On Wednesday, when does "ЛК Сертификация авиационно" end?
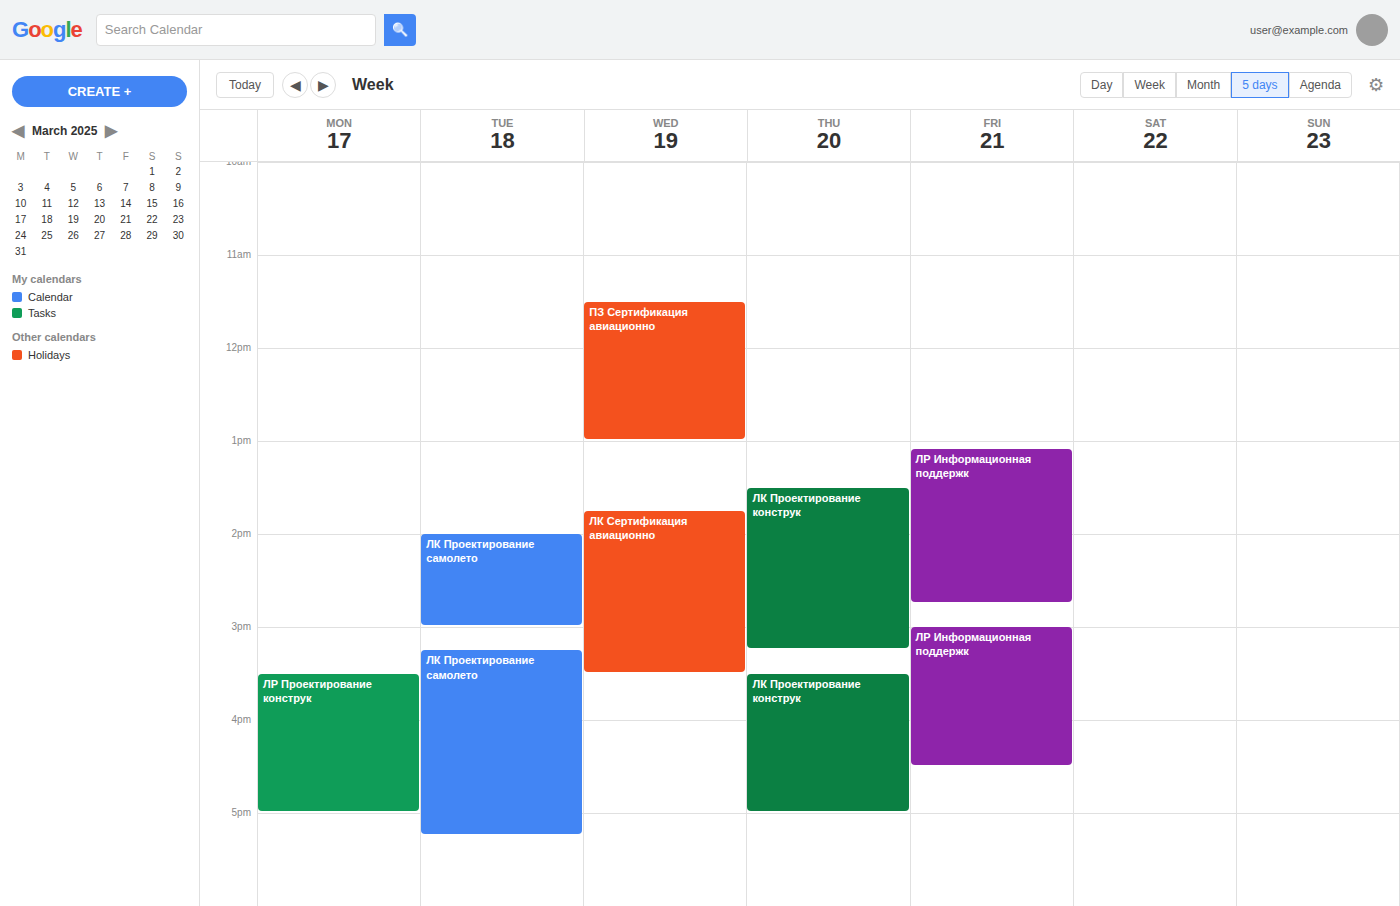
3:30 PM